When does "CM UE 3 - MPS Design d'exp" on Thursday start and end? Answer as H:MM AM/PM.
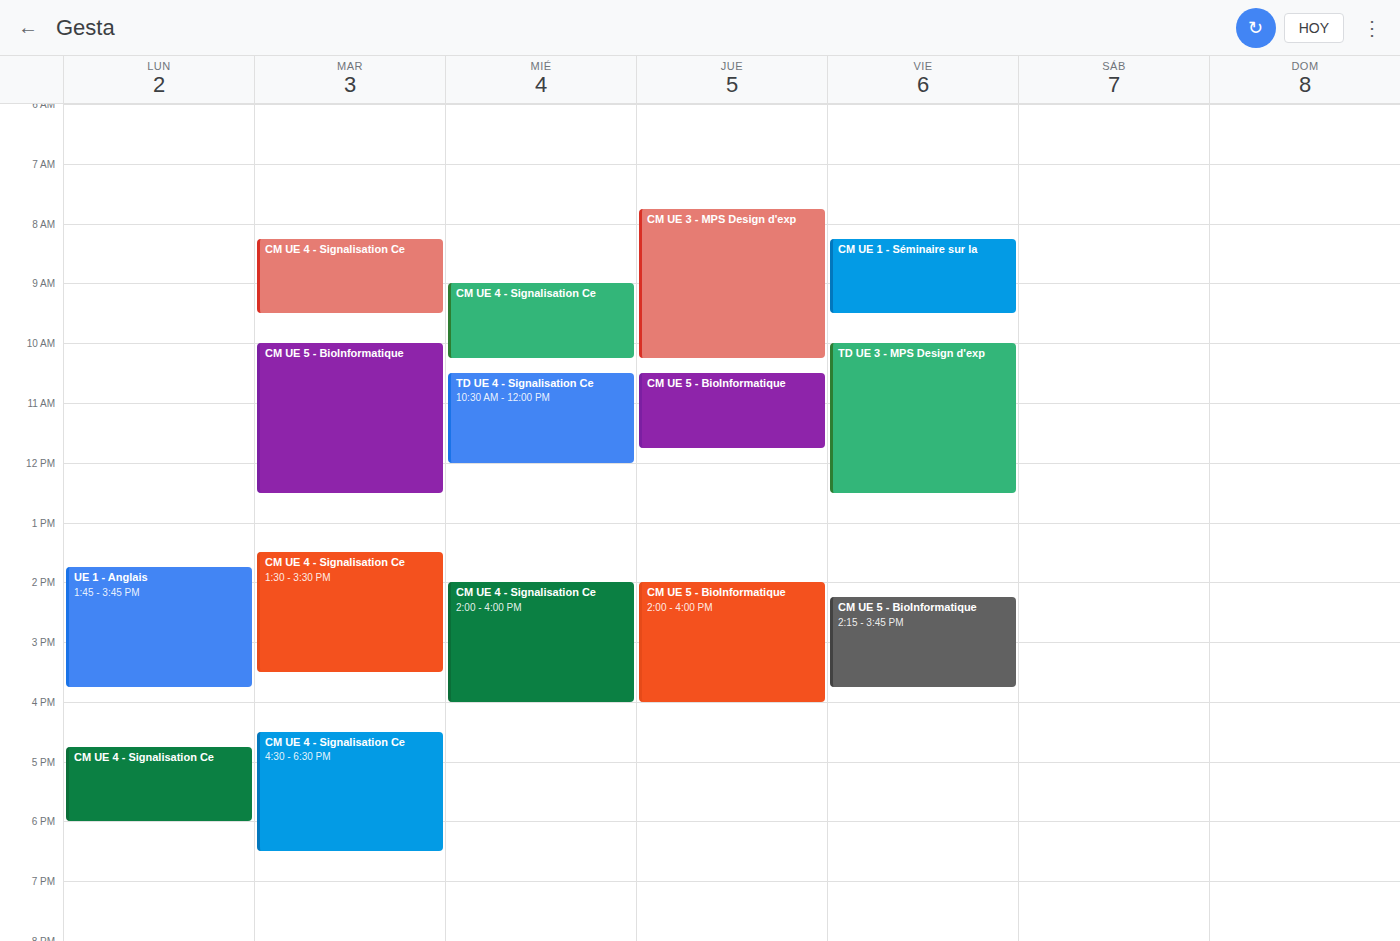
7:45 AM to 10:15 AM